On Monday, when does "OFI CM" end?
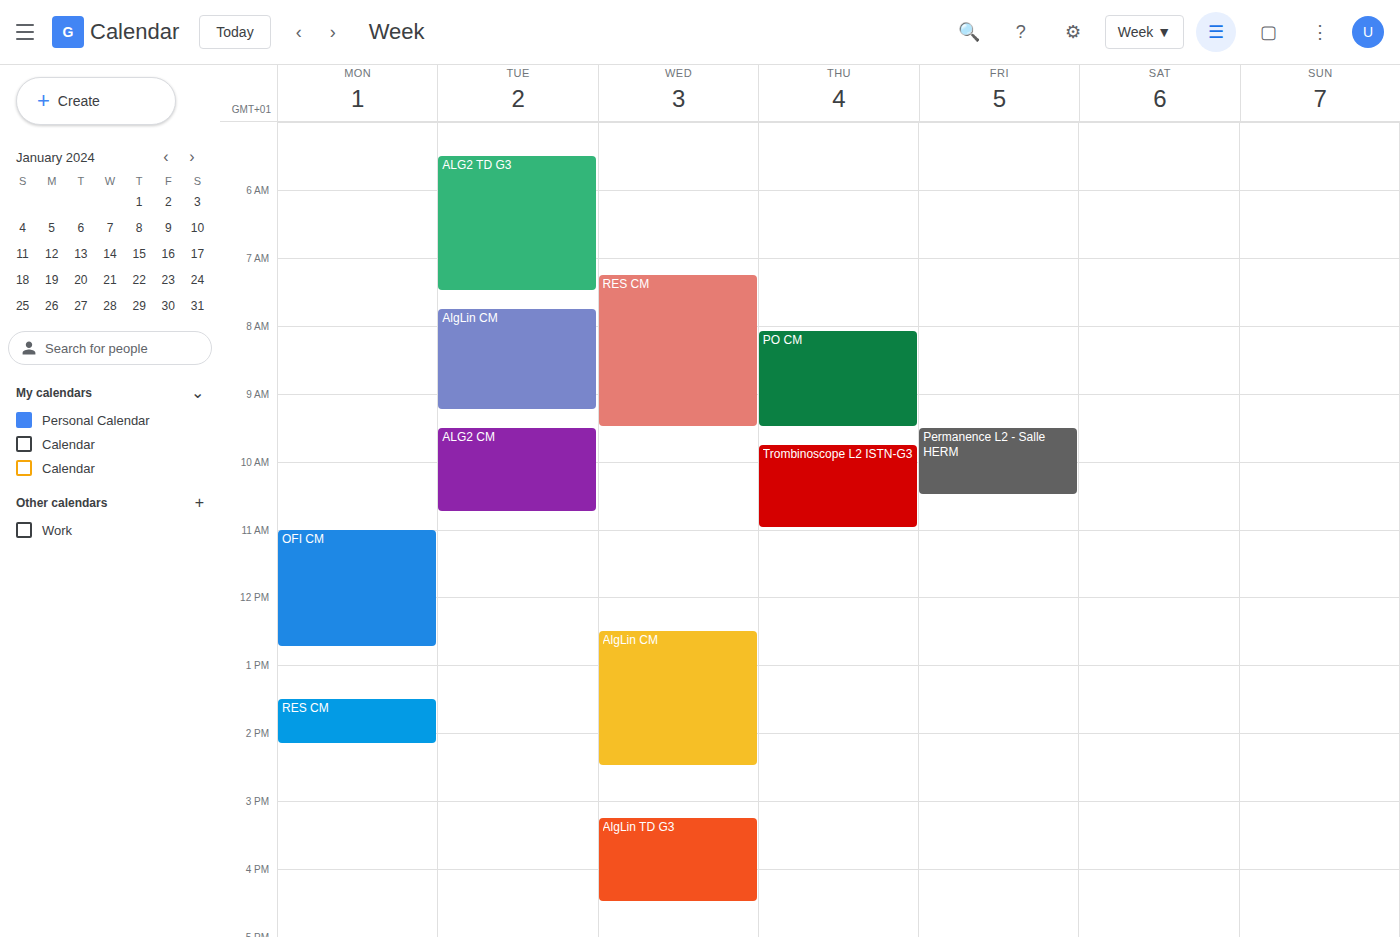
12:45 PM